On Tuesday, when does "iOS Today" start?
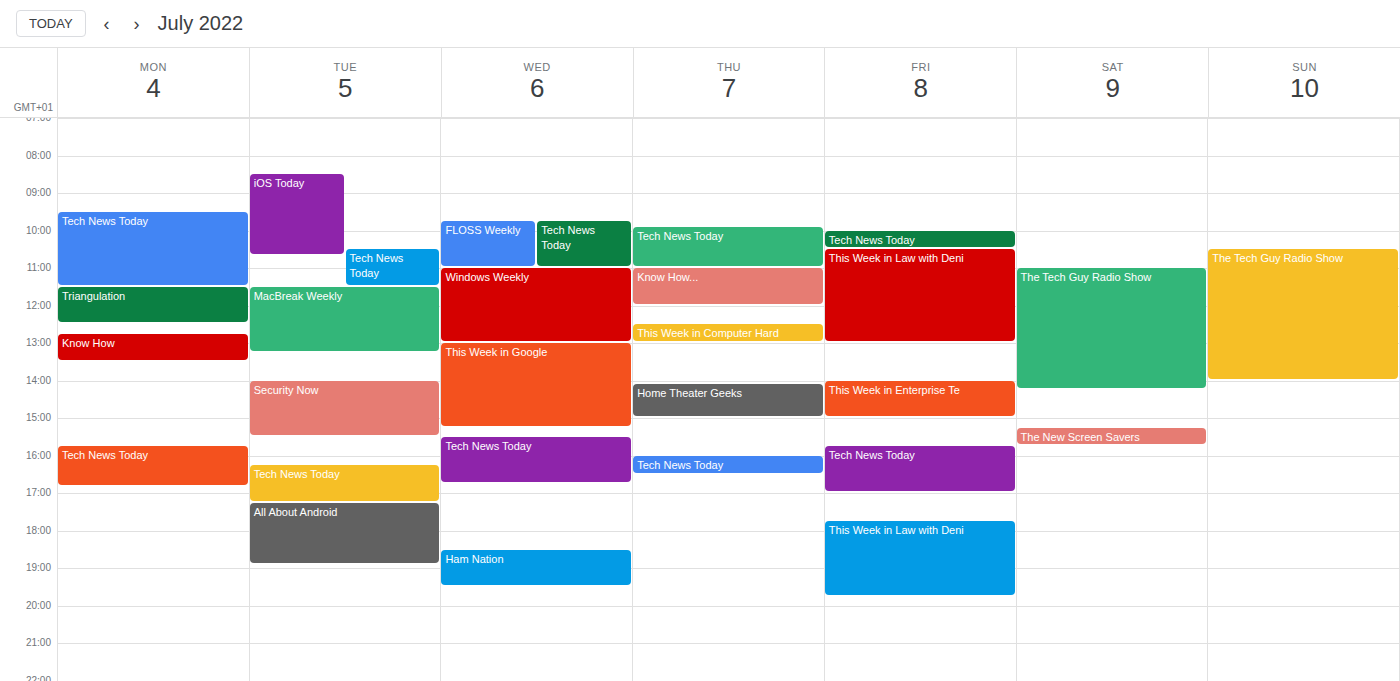
8:30 AM